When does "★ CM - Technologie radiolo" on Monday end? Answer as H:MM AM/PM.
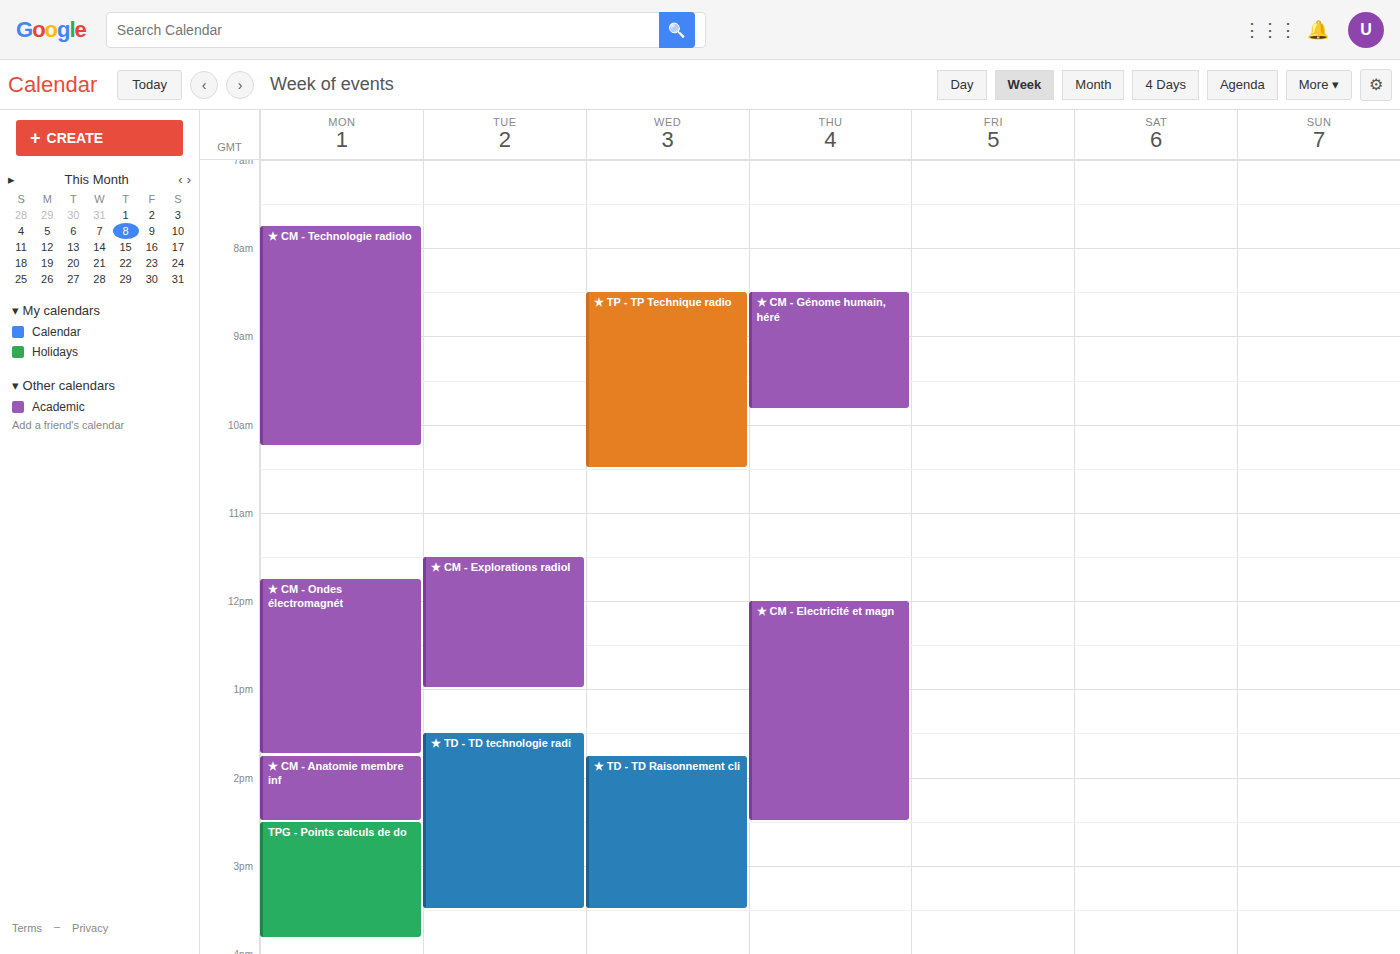
10:15 AM